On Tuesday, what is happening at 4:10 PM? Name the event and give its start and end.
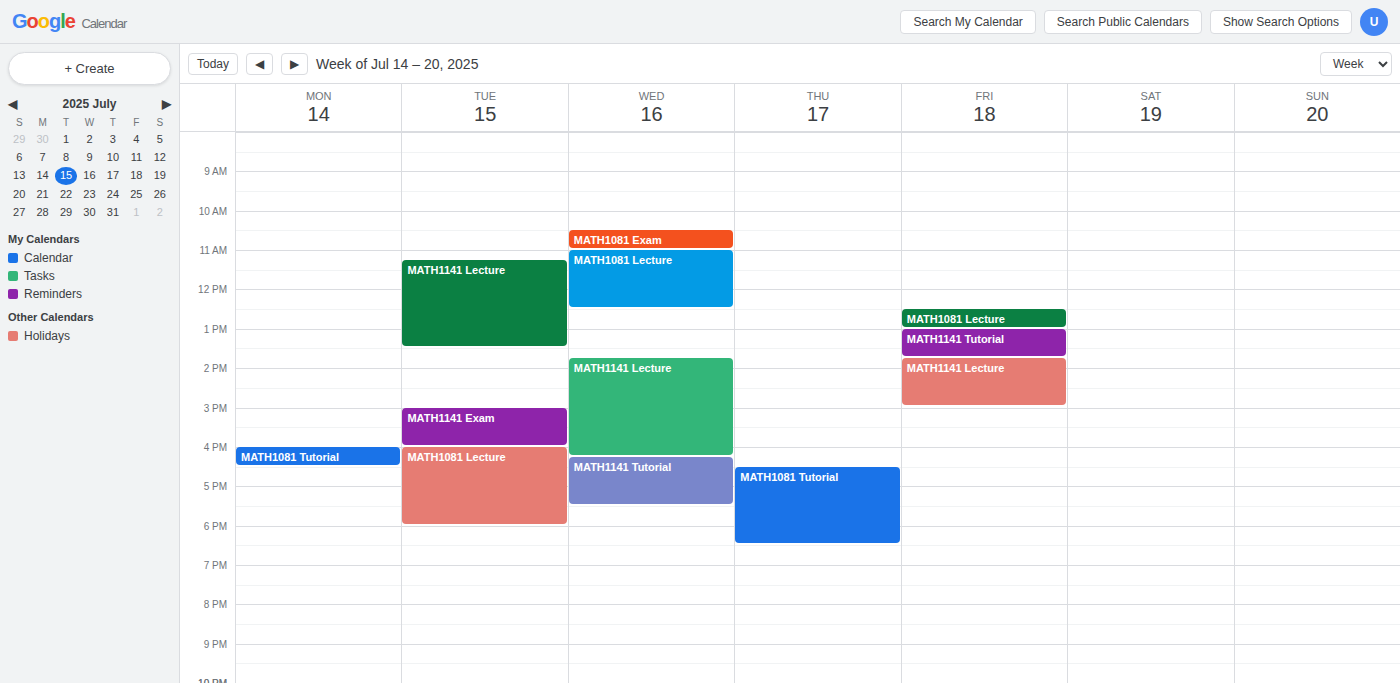
"MATH1081 Lecture", 4:00 PM to 6:00 PM